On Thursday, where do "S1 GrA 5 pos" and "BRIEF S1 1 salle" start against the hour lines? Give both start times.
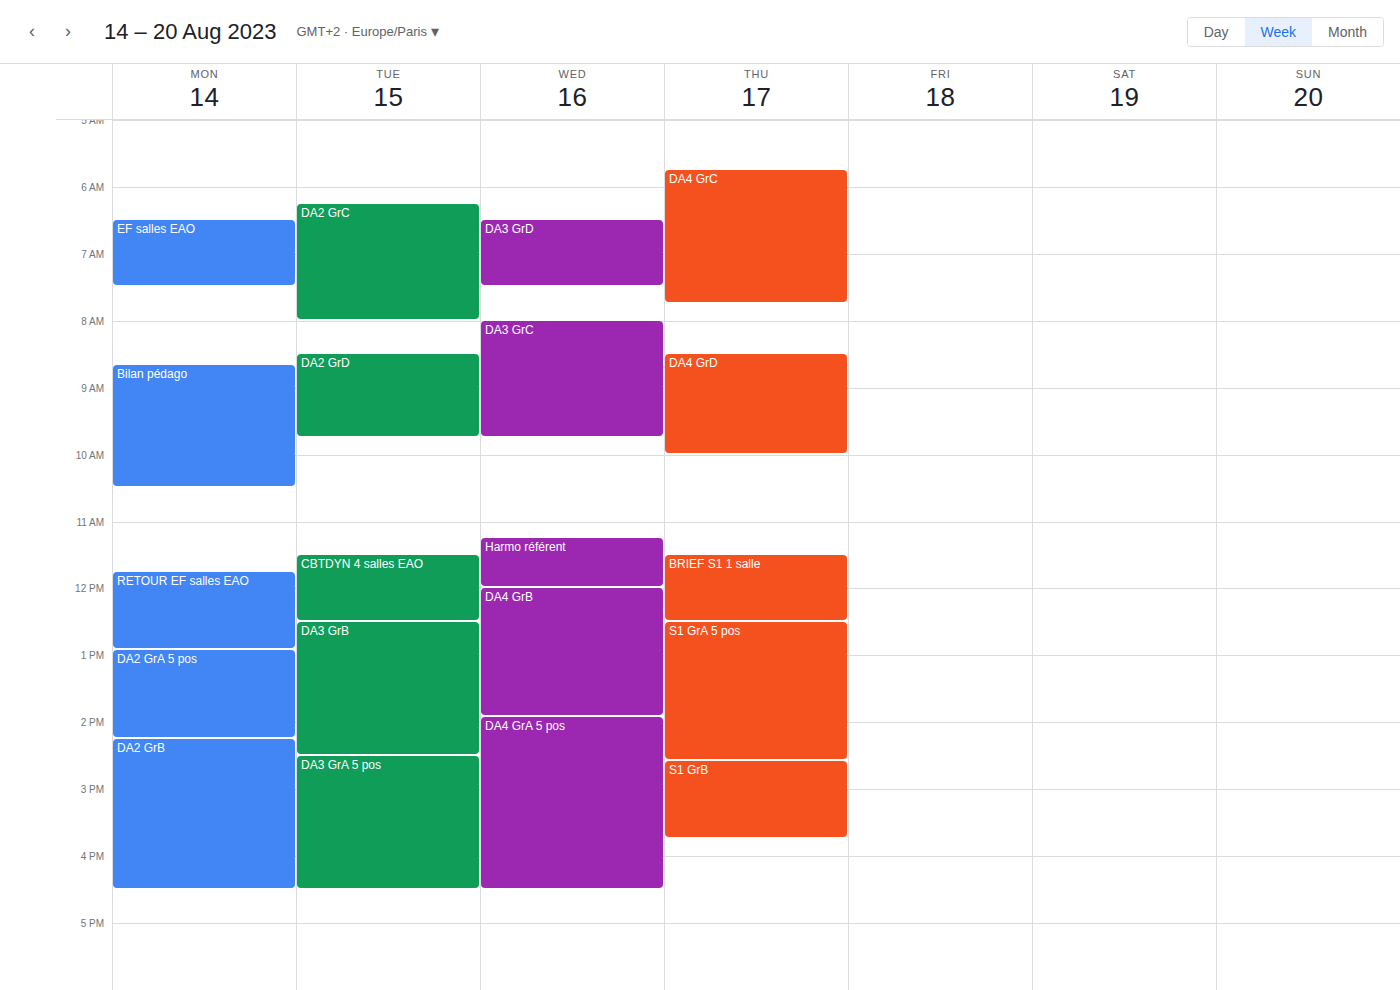
"S1 GrA 5 pos": 12:30 PM, halfway between the 12 PM and 1 PM lines. "BRIEF S1 1 salle": 11:30 AM, halfway between the 11 AM and 12 PM lines.